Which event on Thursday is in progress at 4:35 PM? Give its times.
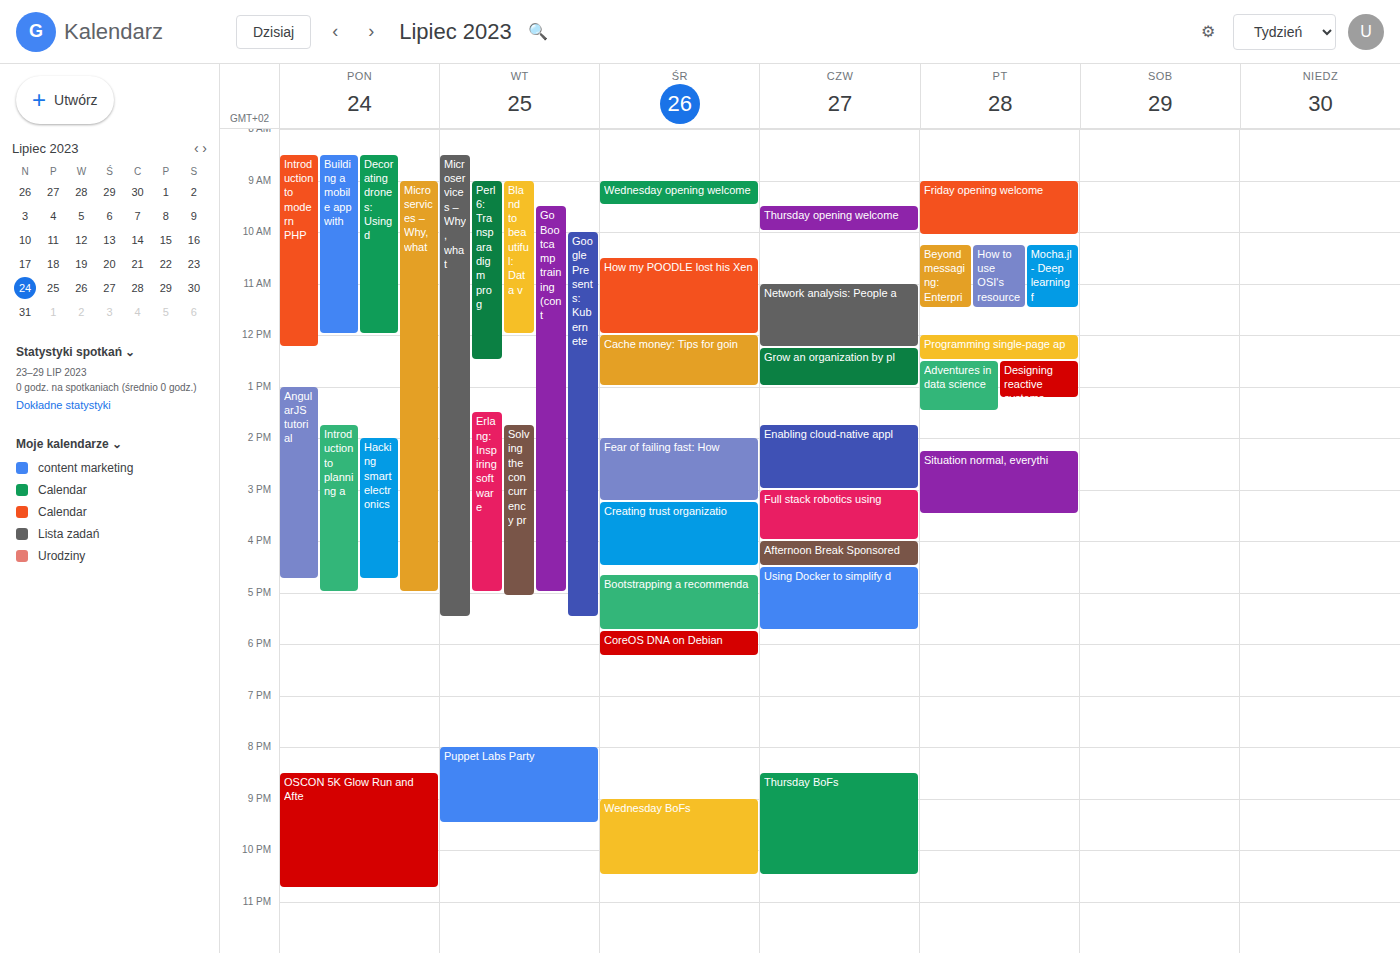
"Using Docker to simplify d", 4:30 PM to 5:45 PM